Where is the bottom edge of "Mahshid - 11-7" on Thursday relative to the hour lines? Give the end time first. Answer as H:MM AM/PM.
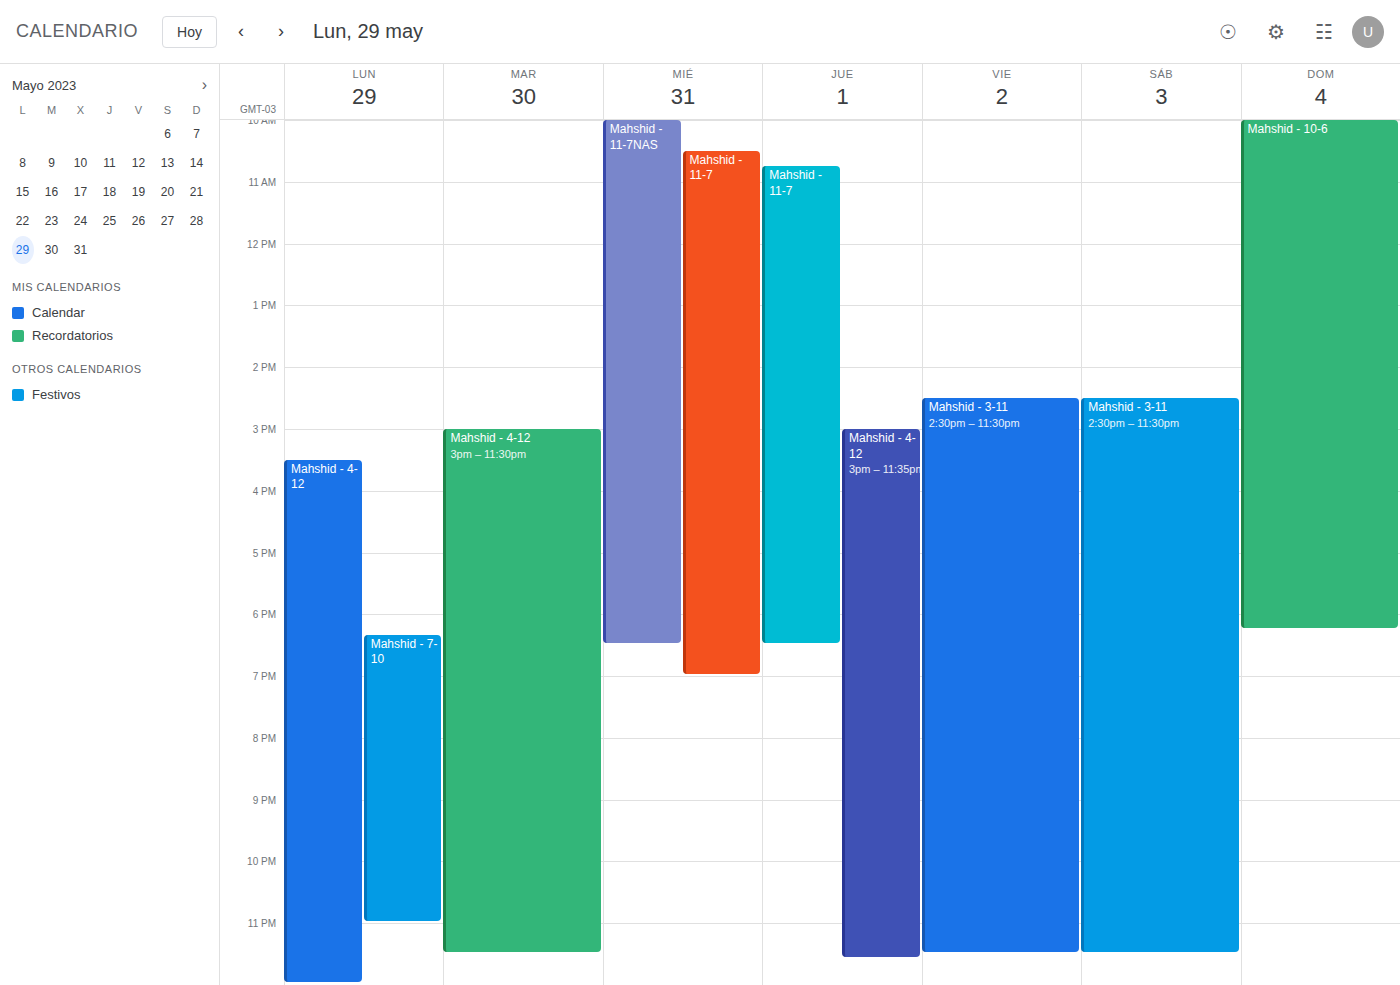
6:30 PM -- halfway between the 6 PM and 7 PM lines.